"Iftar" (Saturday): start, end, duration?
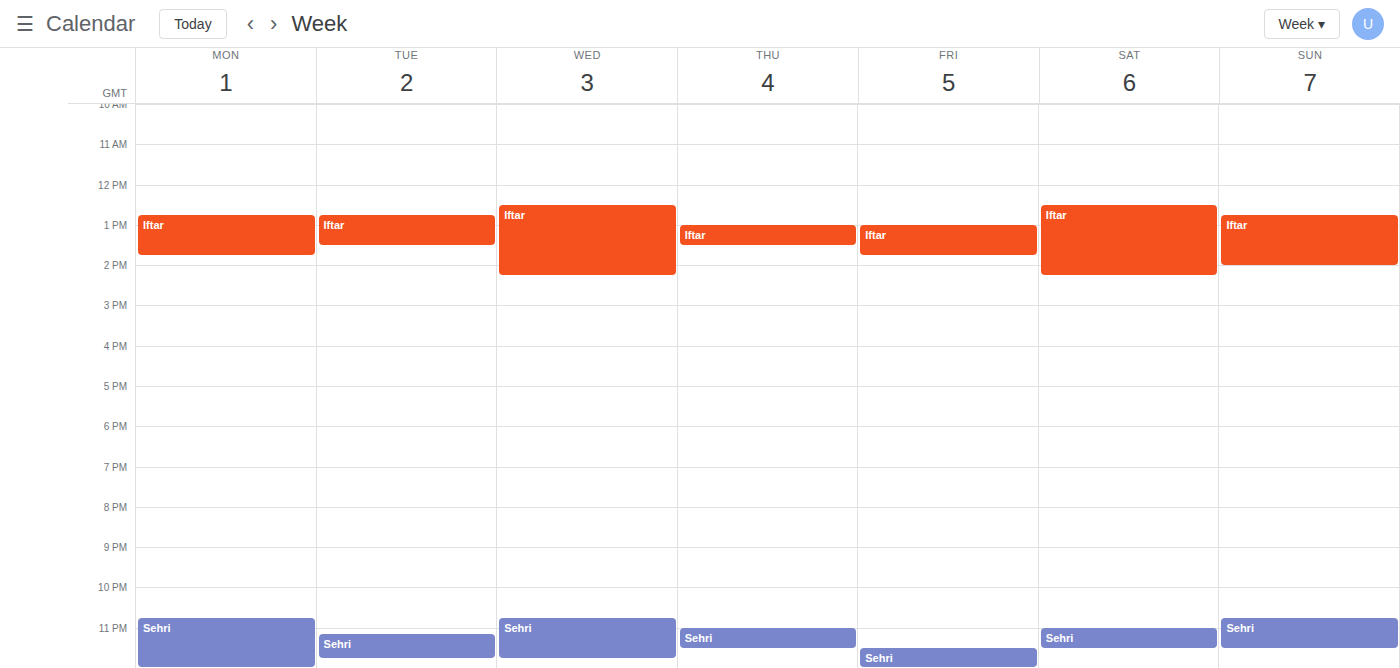
12:30 PM to 2:15 PM, 1 hour 45 minutes